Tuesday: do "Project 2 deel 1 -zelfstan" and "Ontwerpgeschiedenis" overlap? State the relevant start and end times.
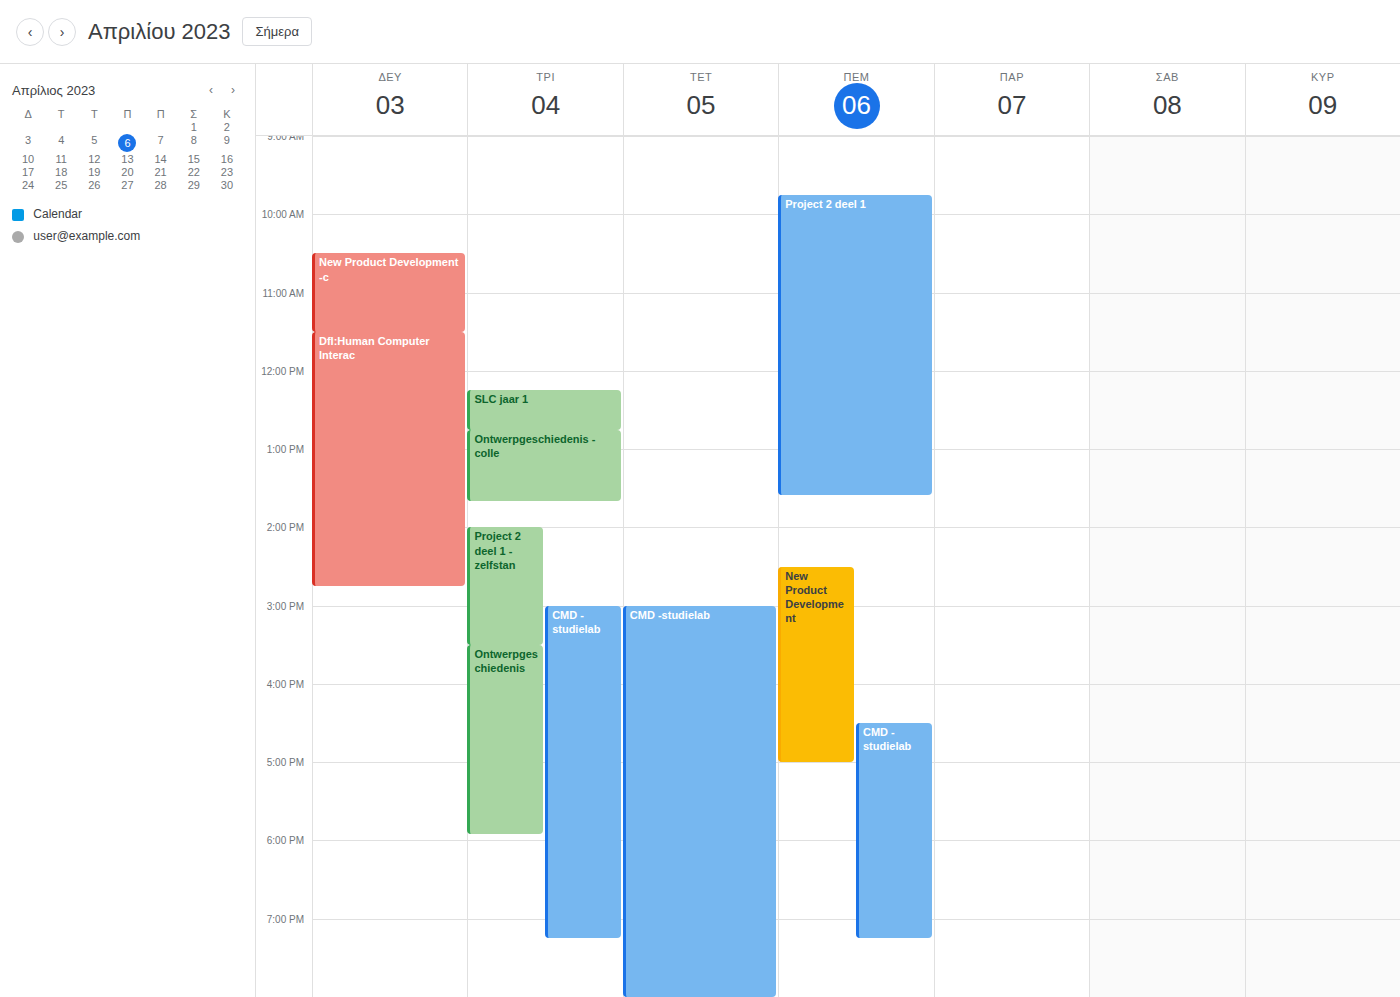
"Project 2 deel 1 -zelfstan" ends at 15:30, exactly when "Ontwerpgeschiedenis" starts -- they touch but do not overlap.